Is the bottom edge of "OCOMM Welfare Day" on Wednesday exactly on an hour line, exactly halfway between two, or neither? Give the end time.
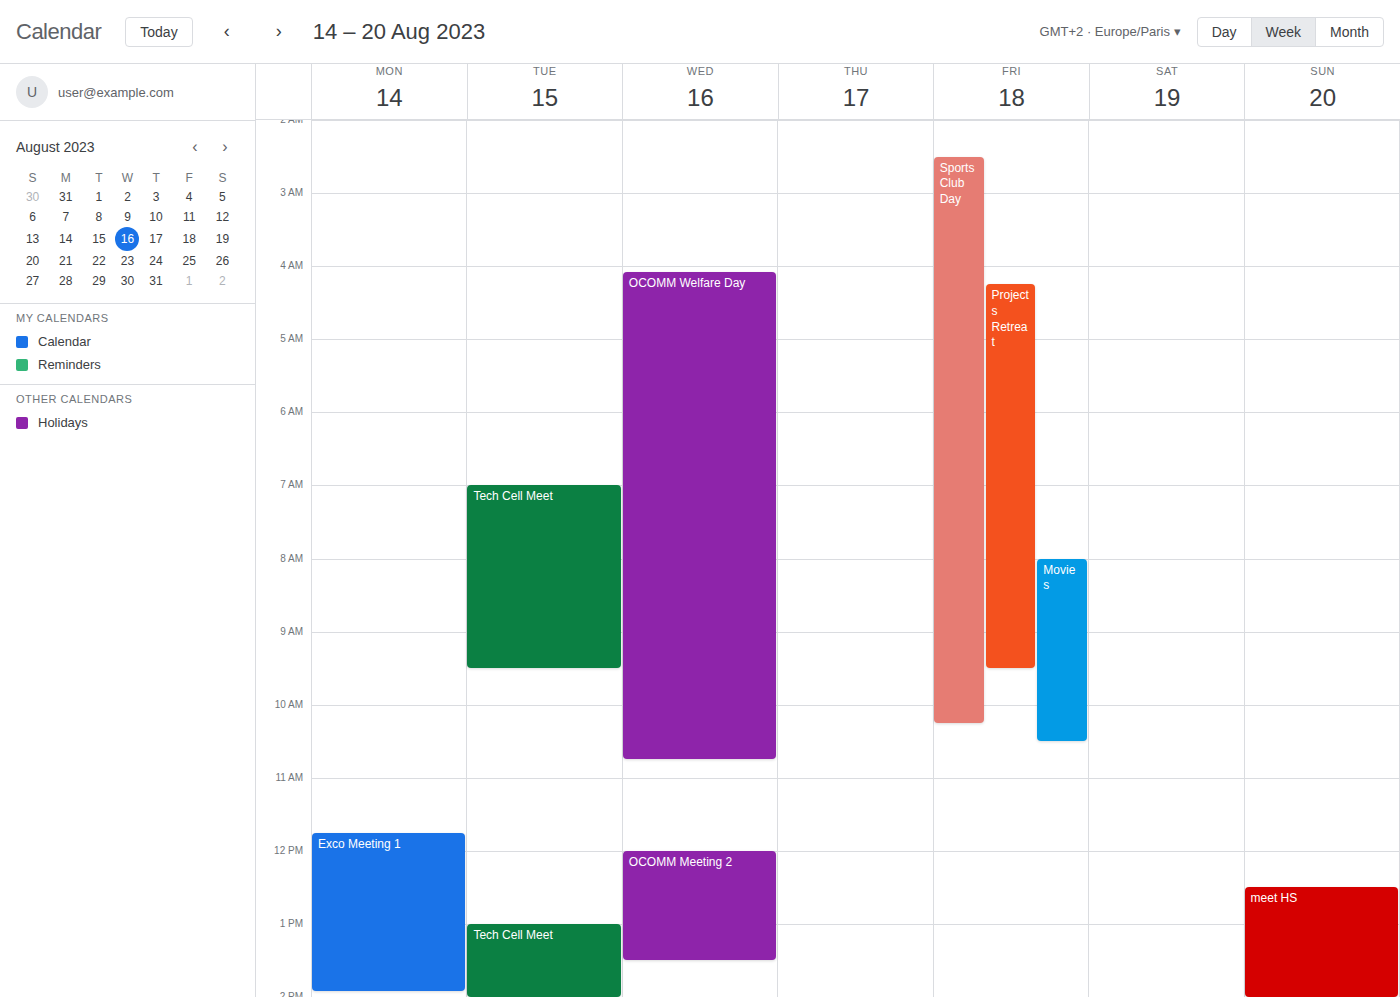
10:45 AM -- neither: three quarters of the way from the 10 AM line to the 11 AM line.